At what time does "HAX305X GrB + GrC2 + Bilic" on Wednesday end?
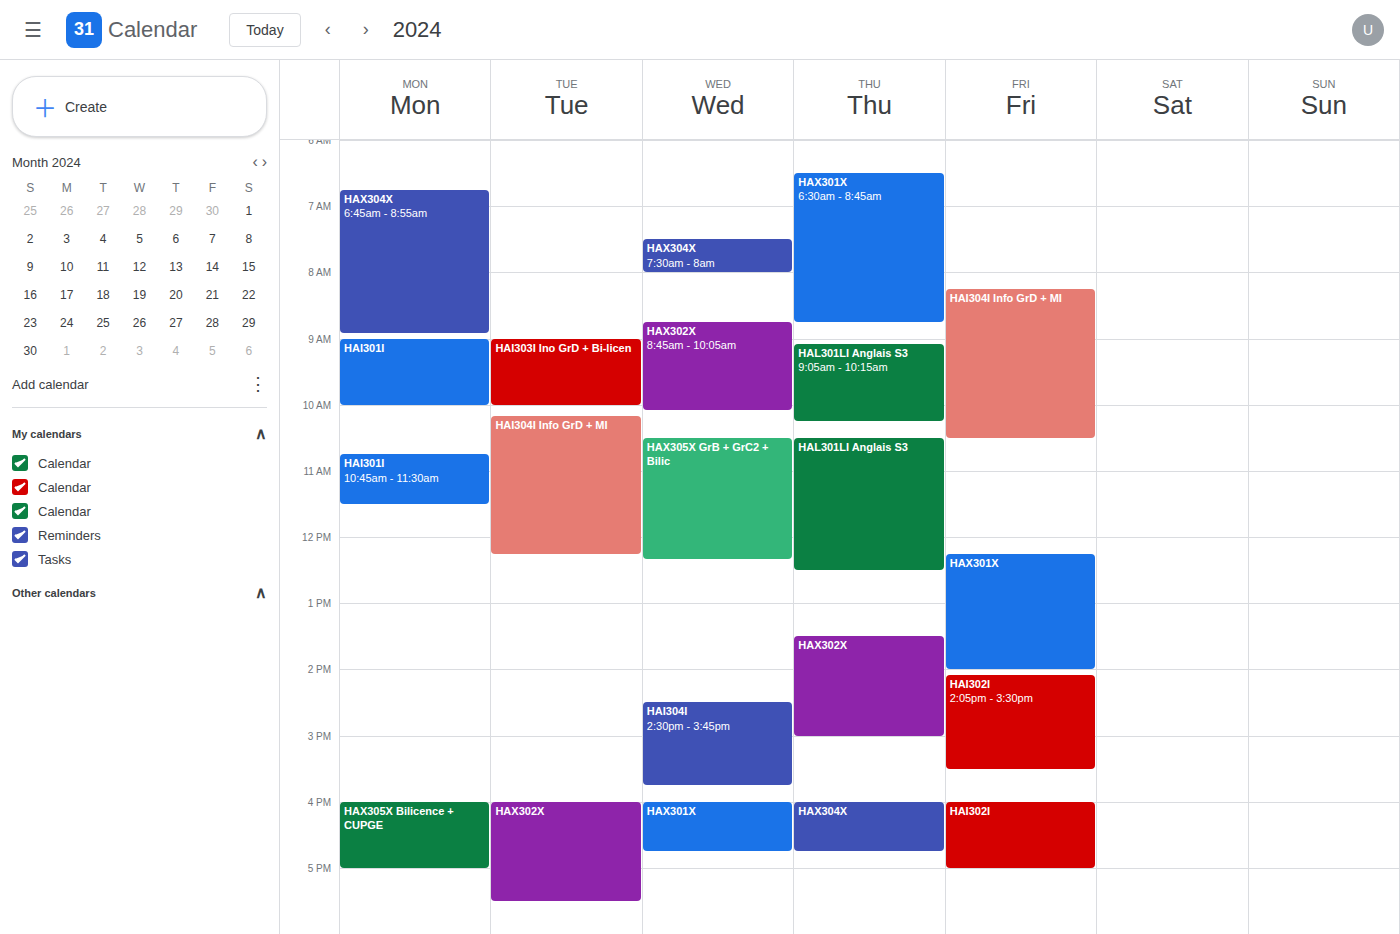
12:20 PM